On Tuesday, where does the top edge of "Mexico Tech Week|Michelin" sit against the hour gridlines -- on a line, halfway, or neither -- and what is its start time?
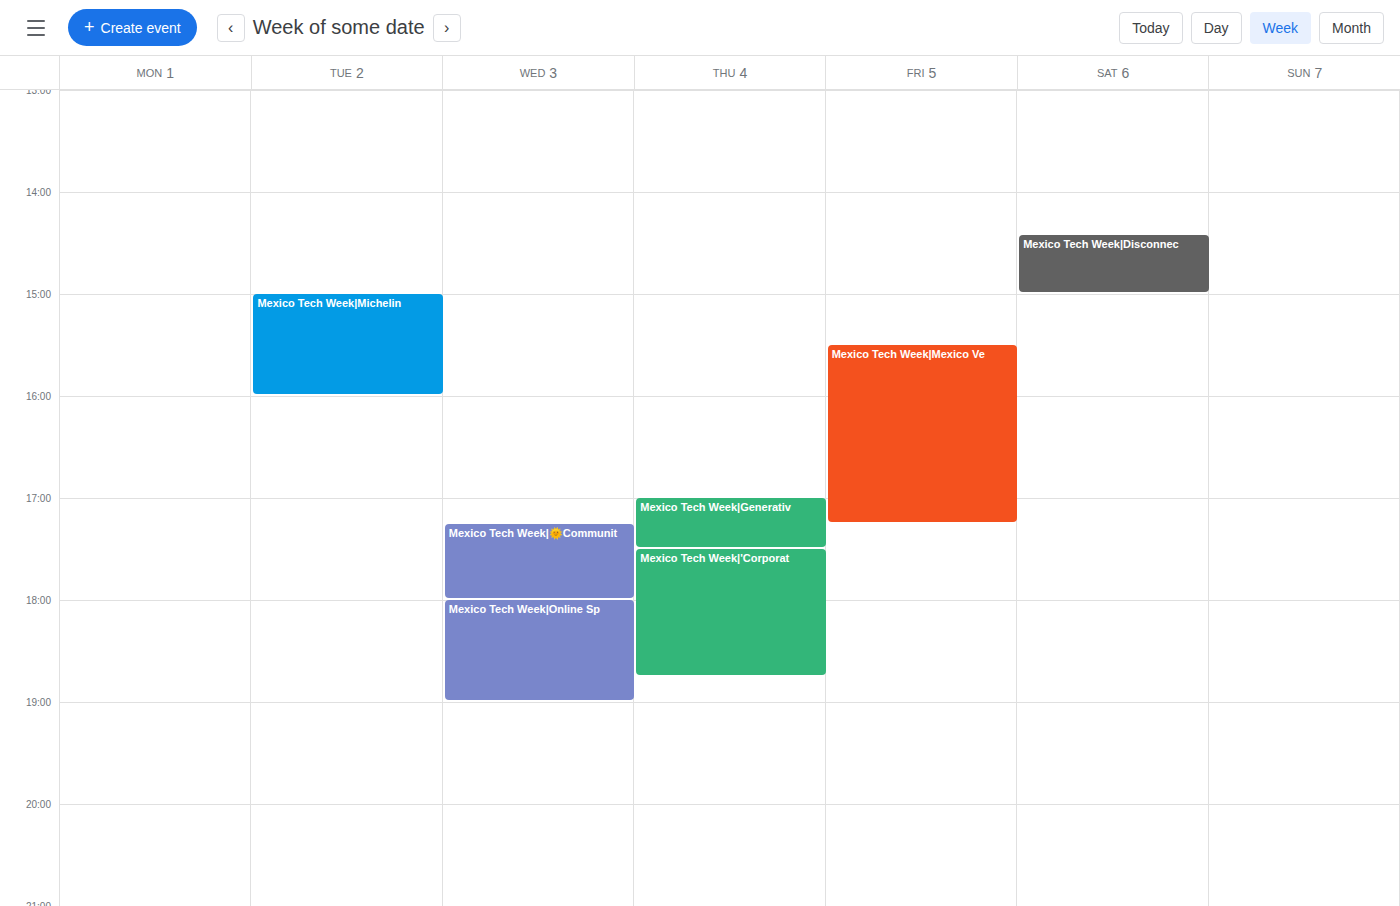
15:00 -- exactly on the 15:00 line.